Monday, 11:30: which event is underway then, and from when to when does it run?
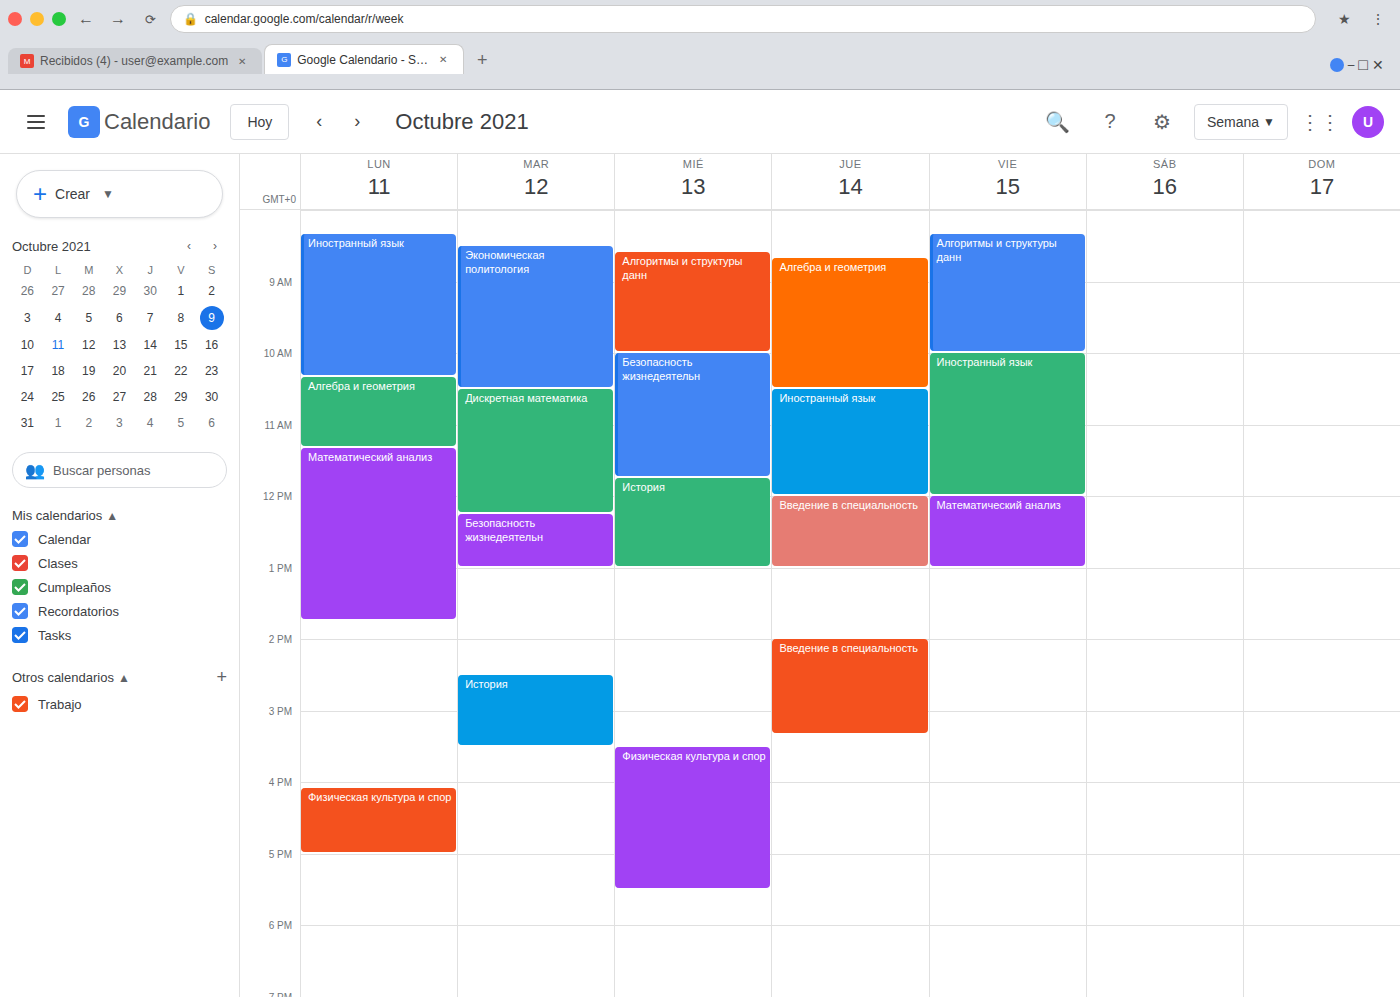
"Математический анализ", 11:20 to 13:45